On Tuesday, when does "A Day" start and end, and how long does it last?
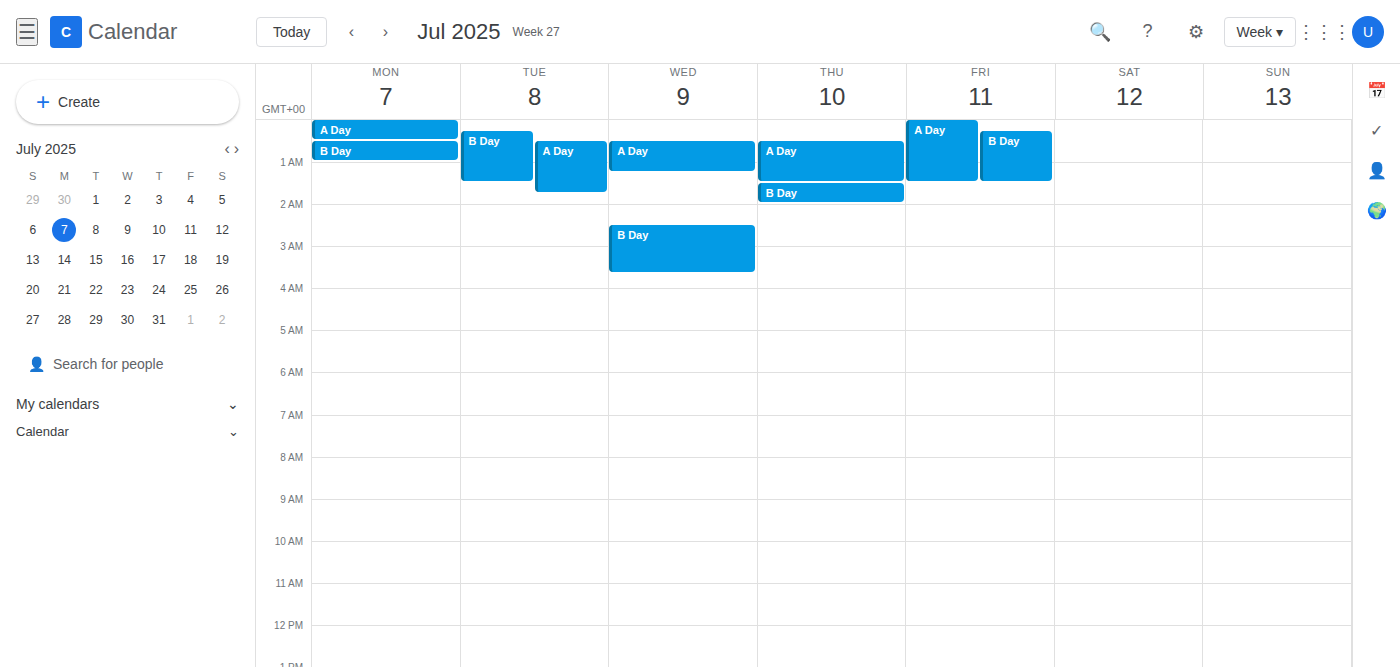
12:30 AM to 1:45 AM, 1 hour 15 minutes